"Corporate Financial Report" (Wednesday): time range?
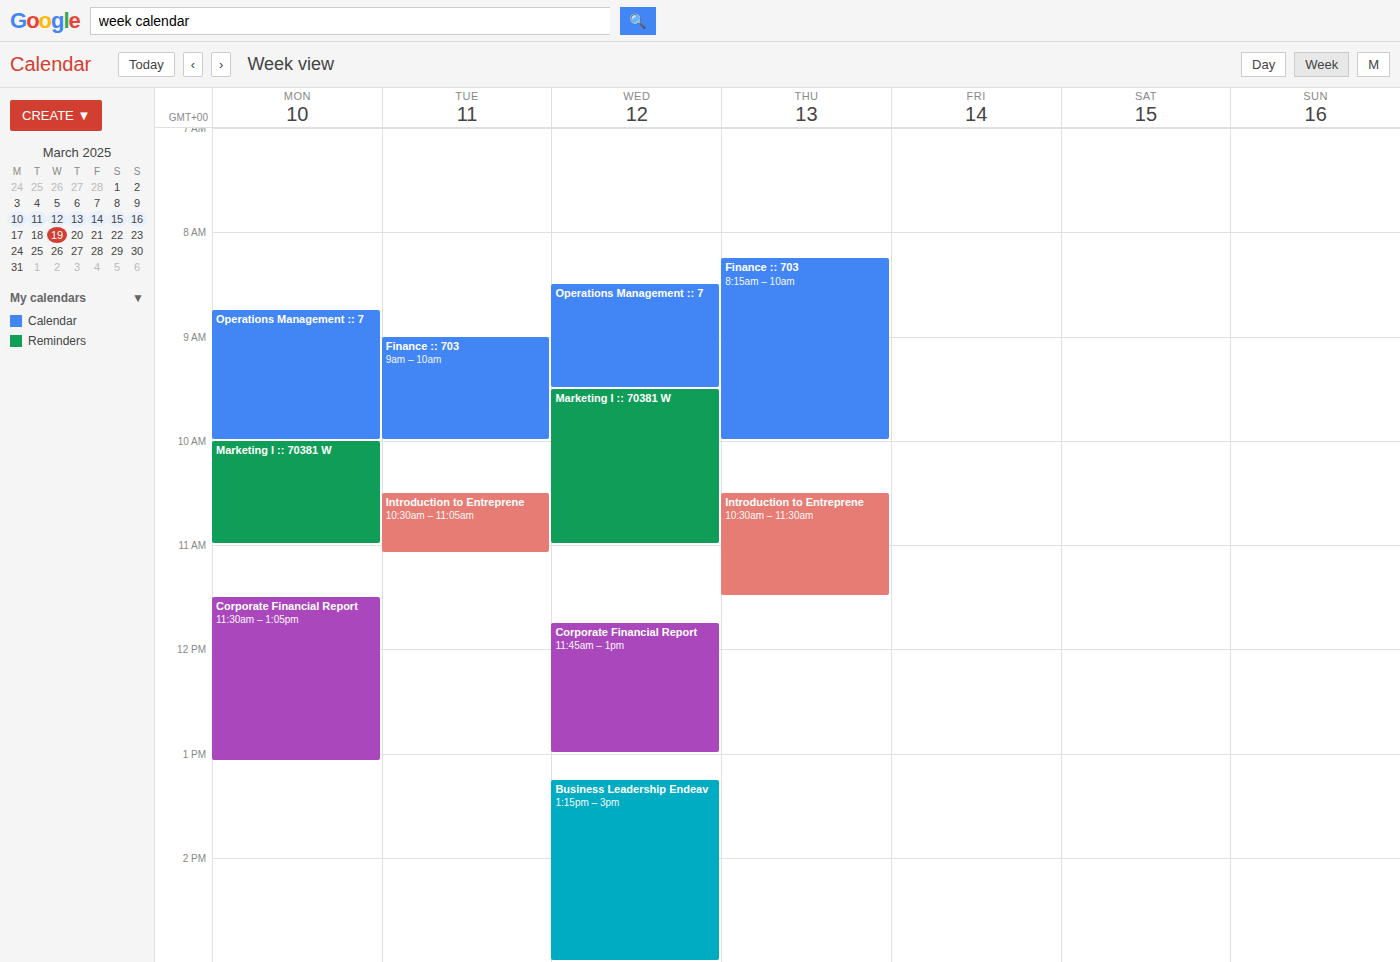
11:45 AM to 1:00 PM